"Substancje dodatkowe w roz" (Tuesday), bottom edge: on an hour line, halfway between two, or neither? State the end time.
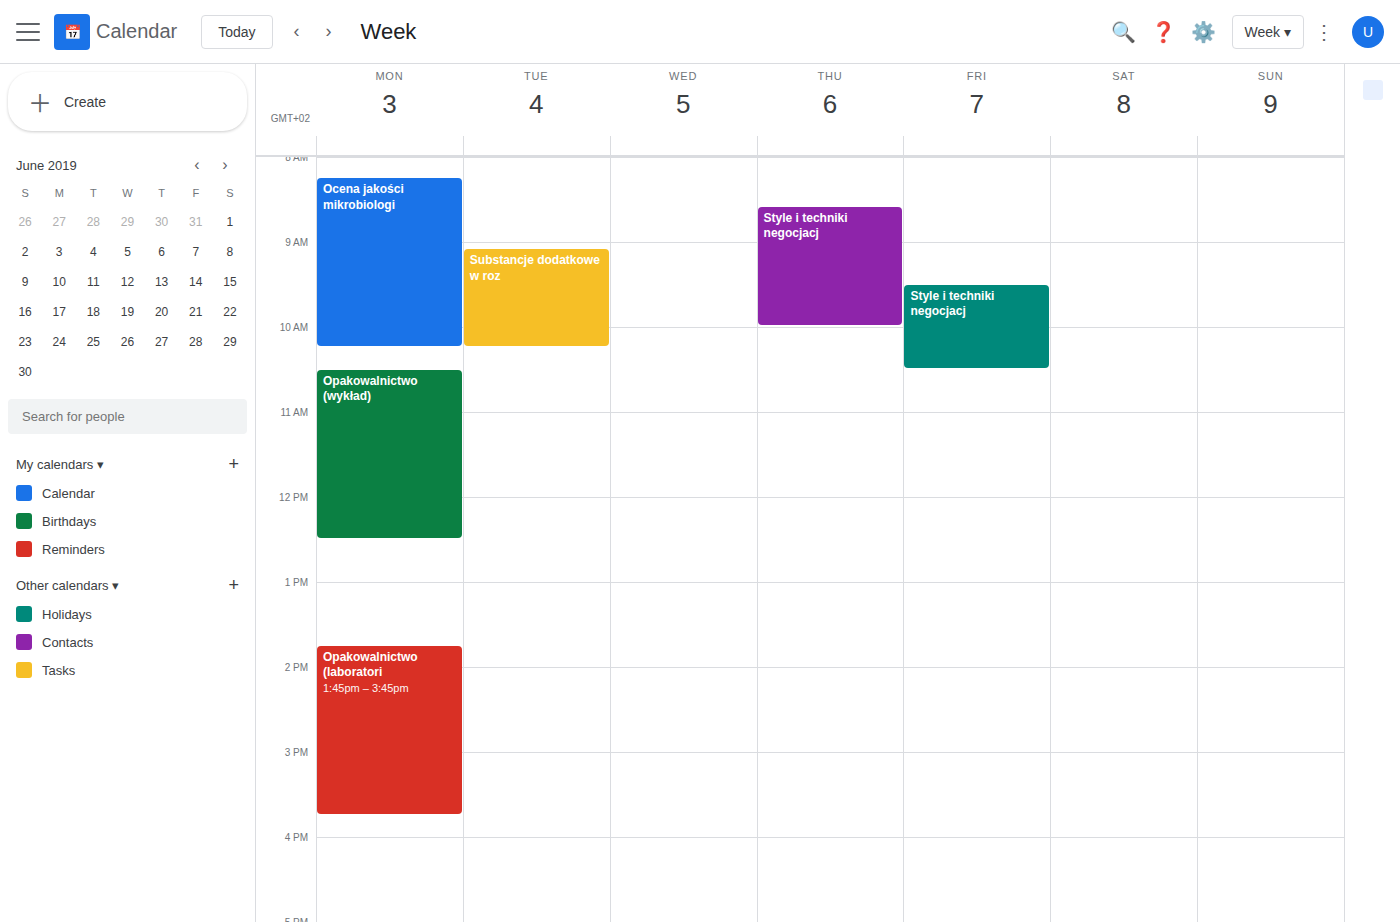
10:15 AM -- neither: a quarter of the way from the 10 AM line to the 11 AM line.